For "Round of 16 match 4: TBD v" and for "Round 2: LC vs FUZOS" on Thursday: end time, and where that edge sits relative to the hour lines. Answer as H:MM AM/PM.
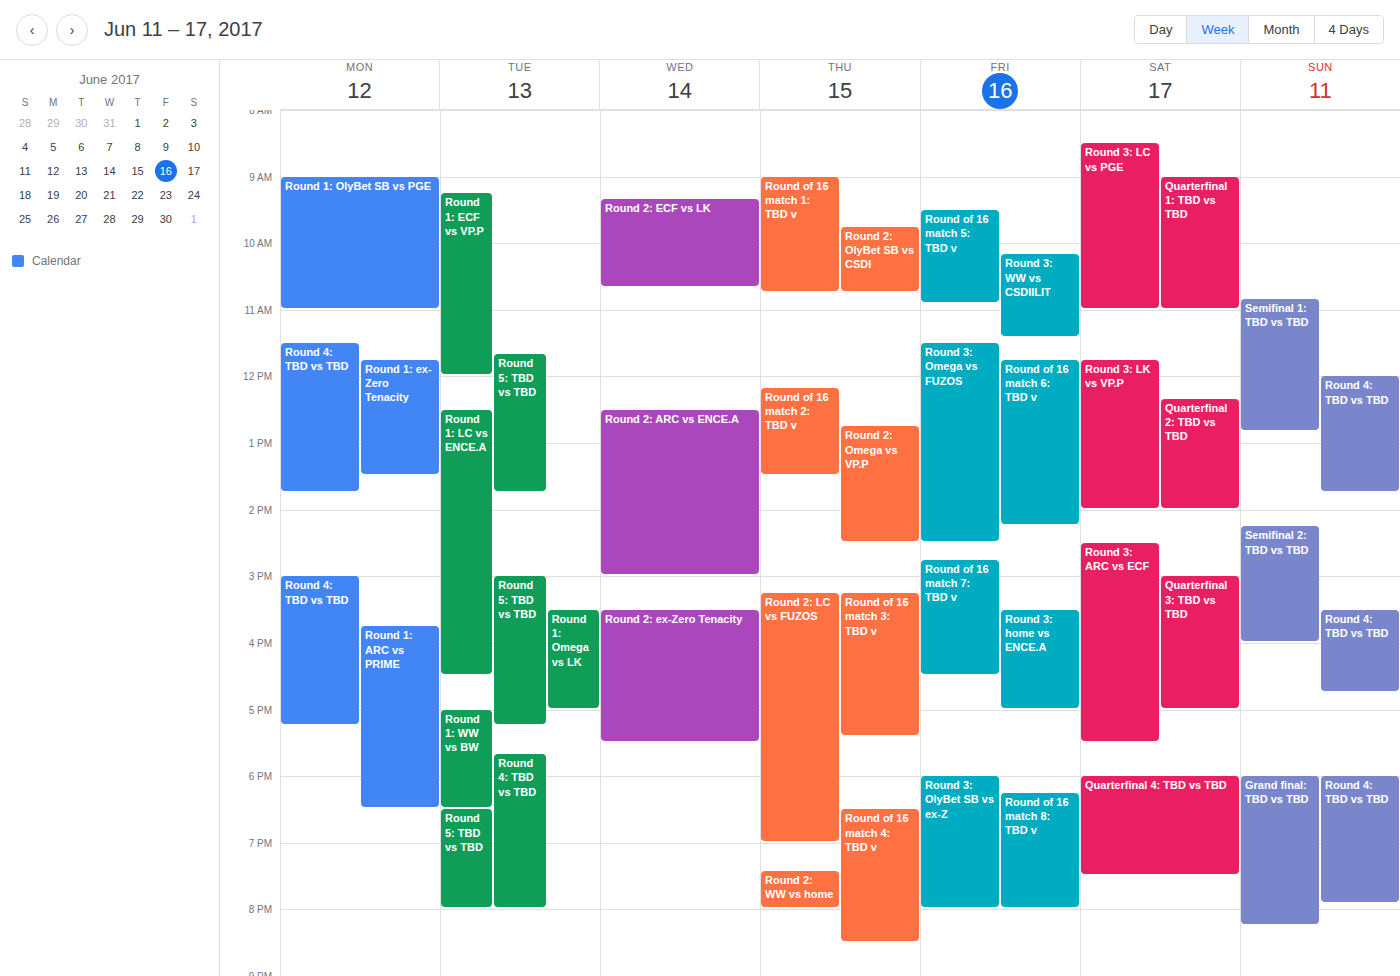
"Round of 16 match 4: TBD v": 8:30 PM, halfway between the 8 PM and 9 PM lines. "Round 2: LC vs FUZOS": 7:00 PM, exactly on the 7 PM line.